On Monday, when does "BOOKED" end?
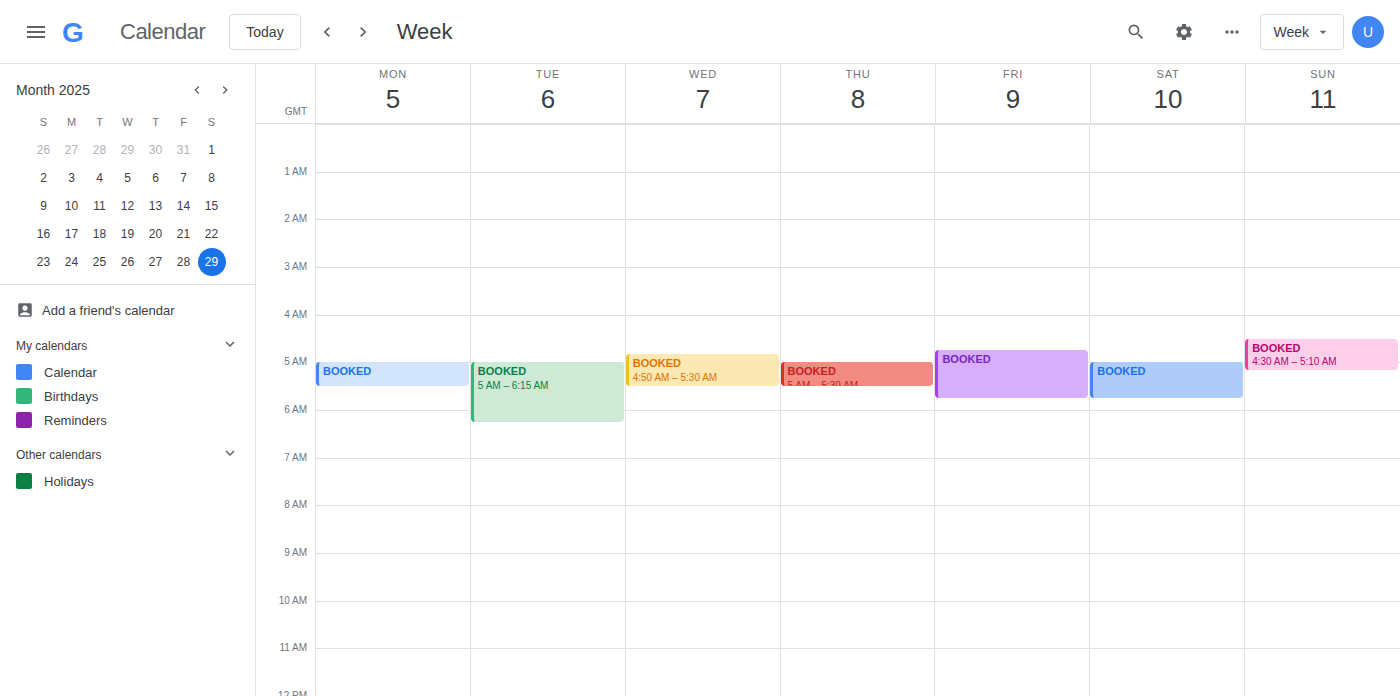
5:30 AM